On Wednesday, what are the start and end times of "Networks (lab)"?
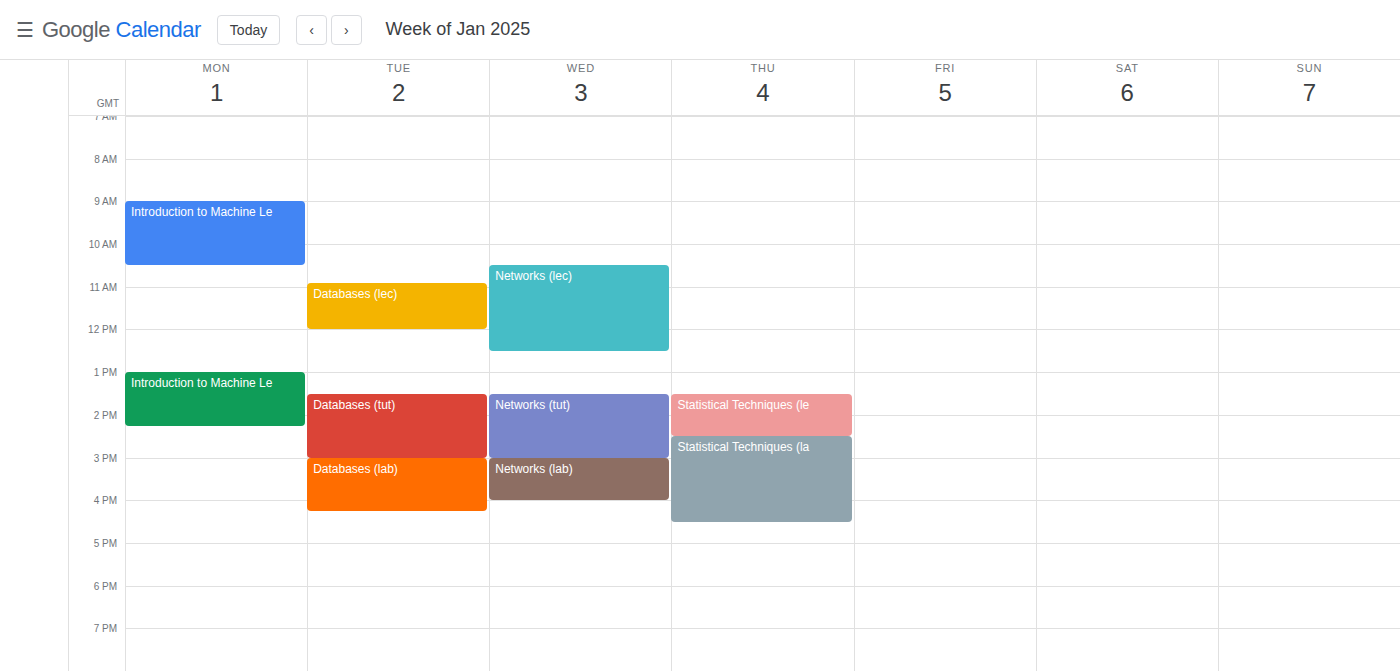
15:00 to 16:00